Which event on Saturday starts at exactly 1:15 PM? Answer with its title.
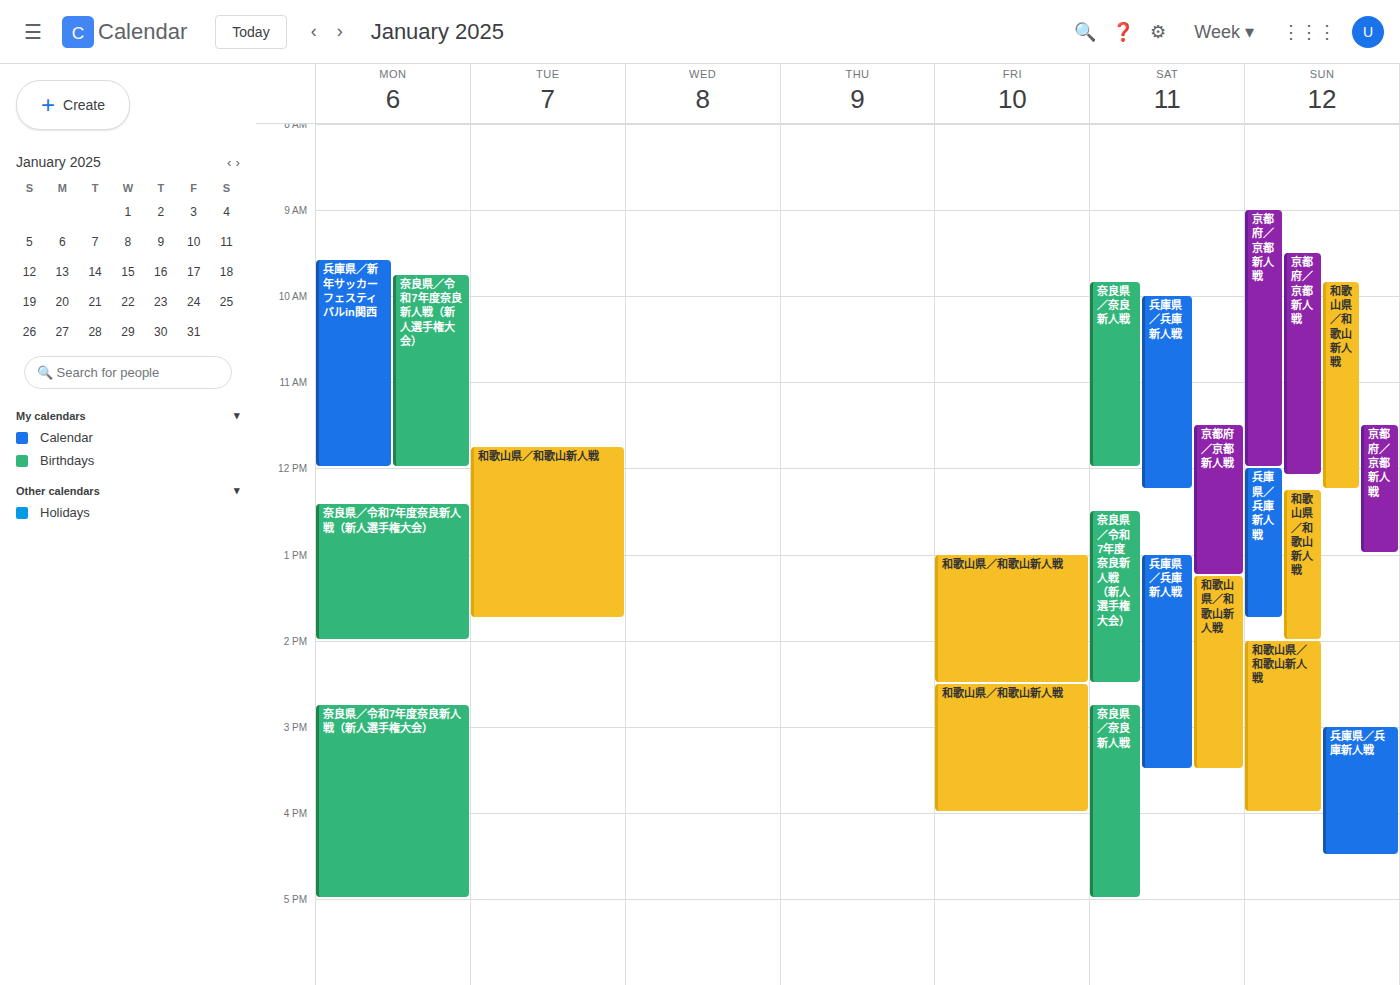
"和歌山県／和歌山新人戦"